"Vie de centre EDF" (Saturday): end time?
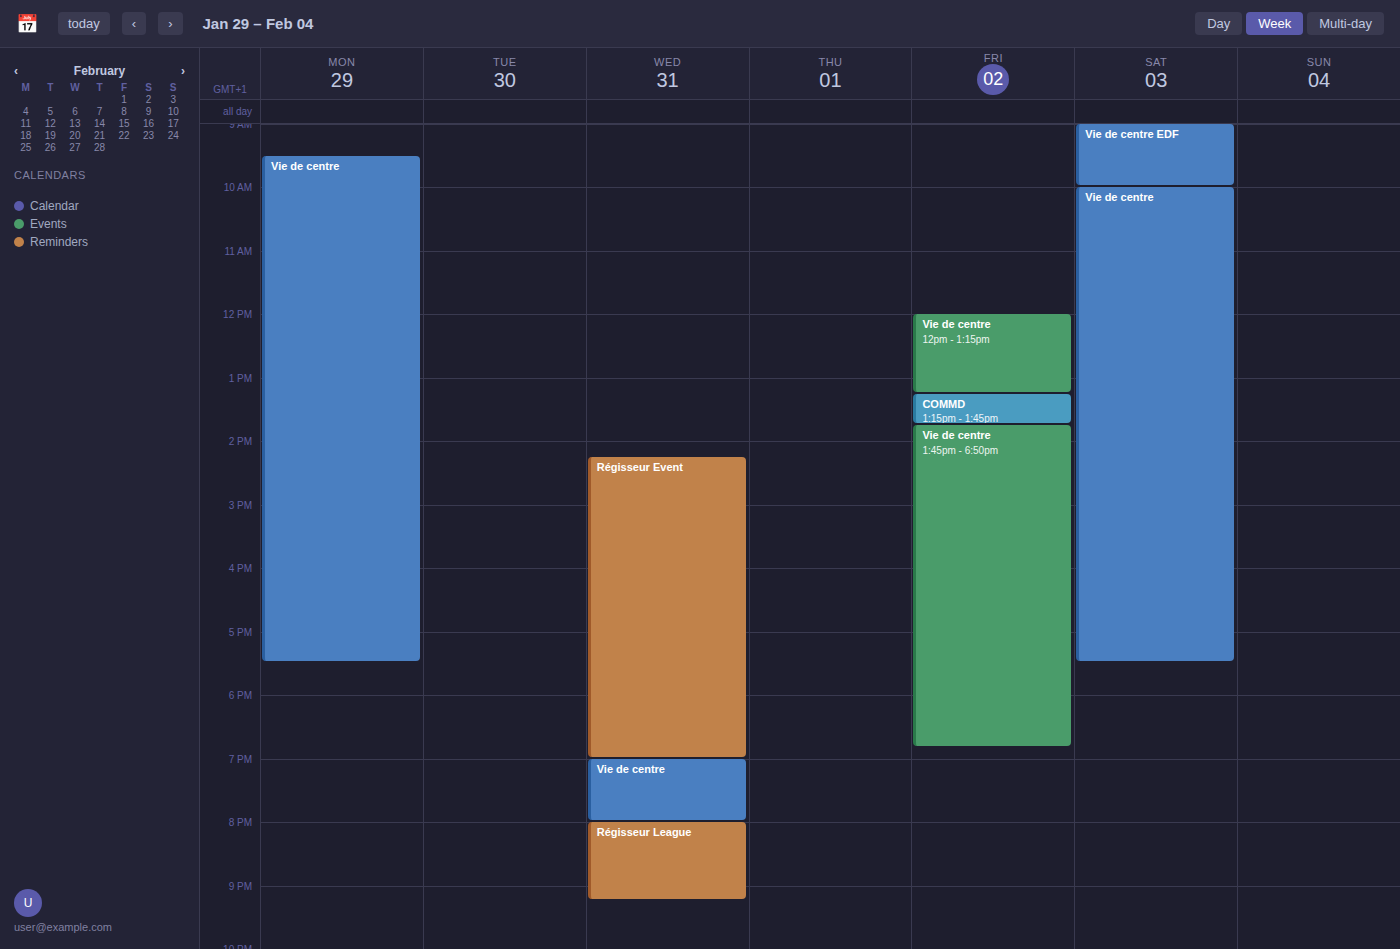
10:00 AM